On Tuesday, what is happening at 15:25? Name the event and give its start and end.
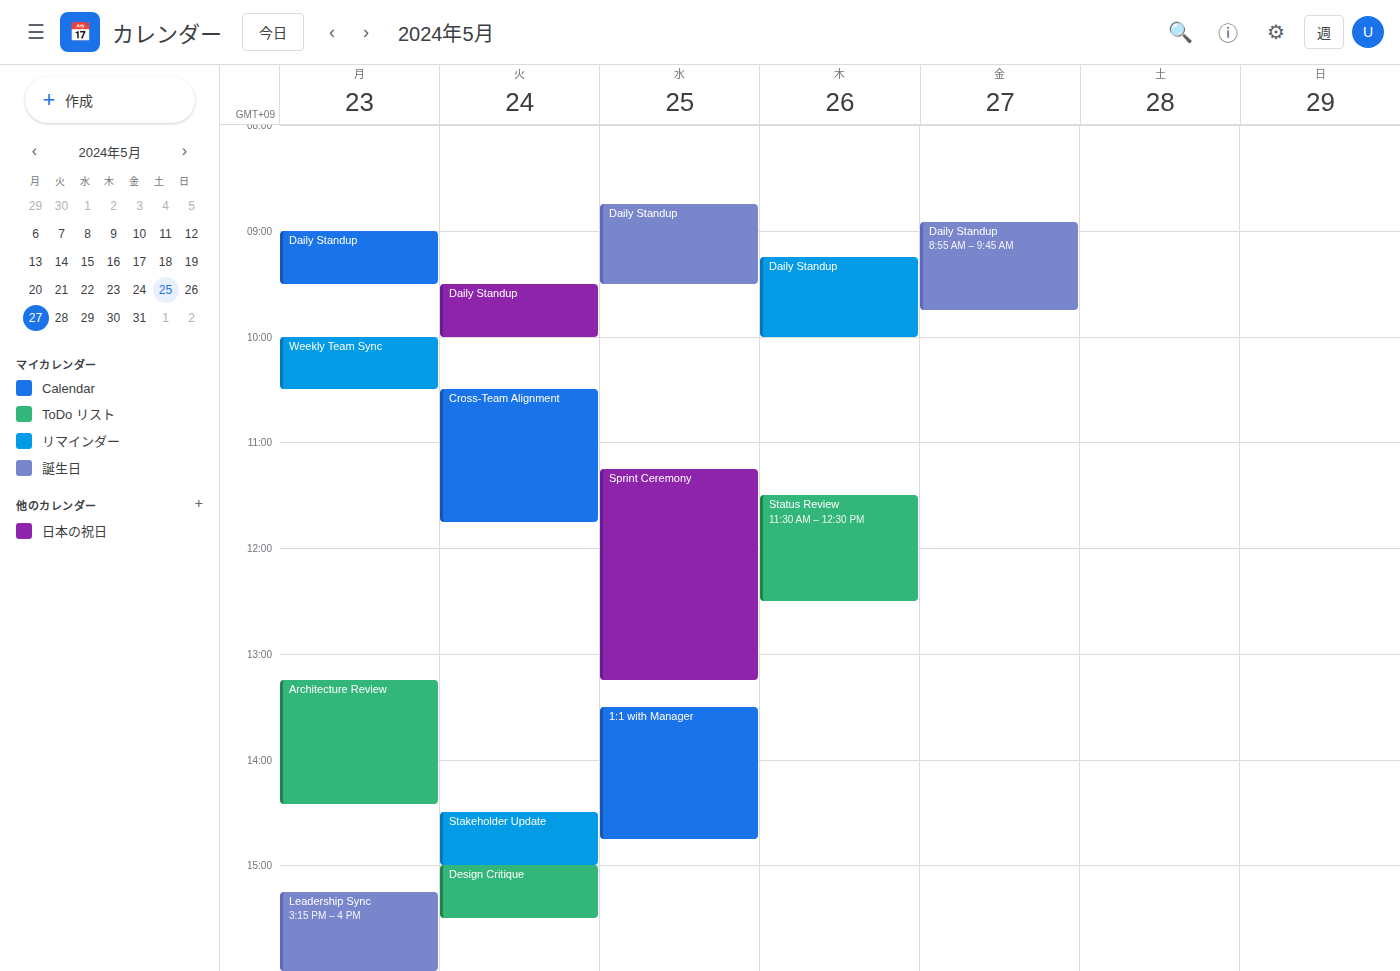
"Design Critique", 15:00 to 15:30